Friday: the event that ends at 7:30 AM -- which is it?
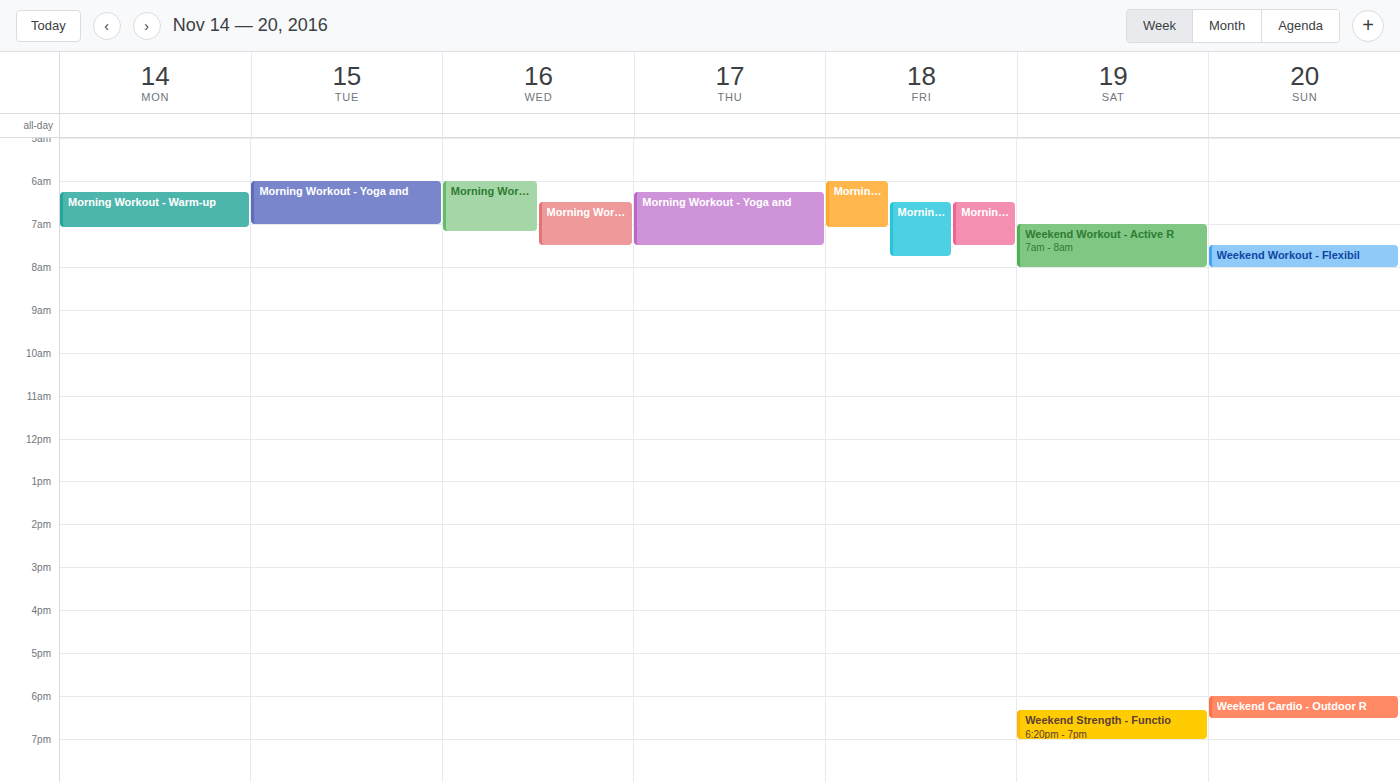
"Morning Workout - Warm-up"